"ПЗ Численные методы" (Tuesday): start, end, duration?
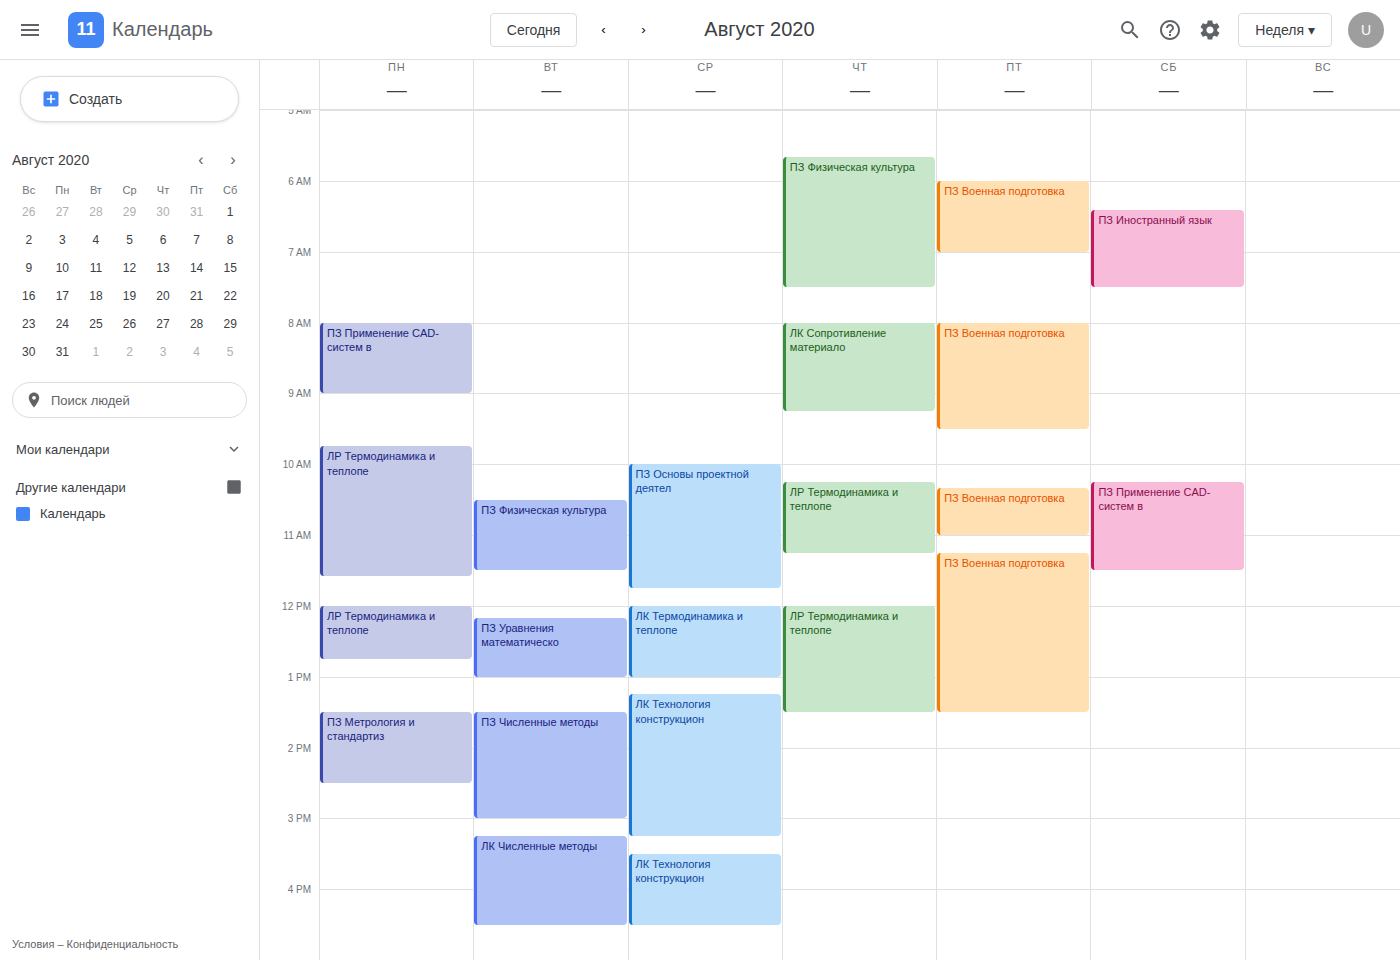
13:30 to 15:00, 1 hour 30 minutes